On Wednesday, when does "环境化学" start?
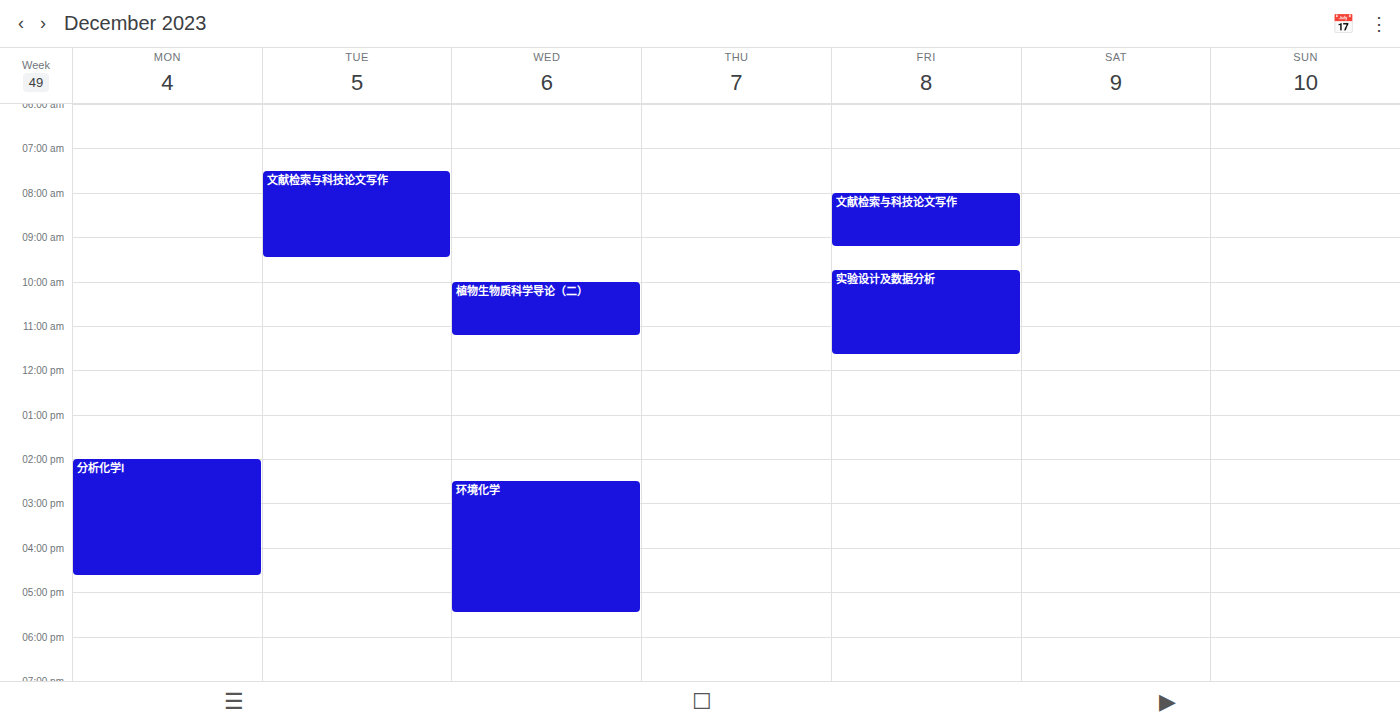
2:30 PM